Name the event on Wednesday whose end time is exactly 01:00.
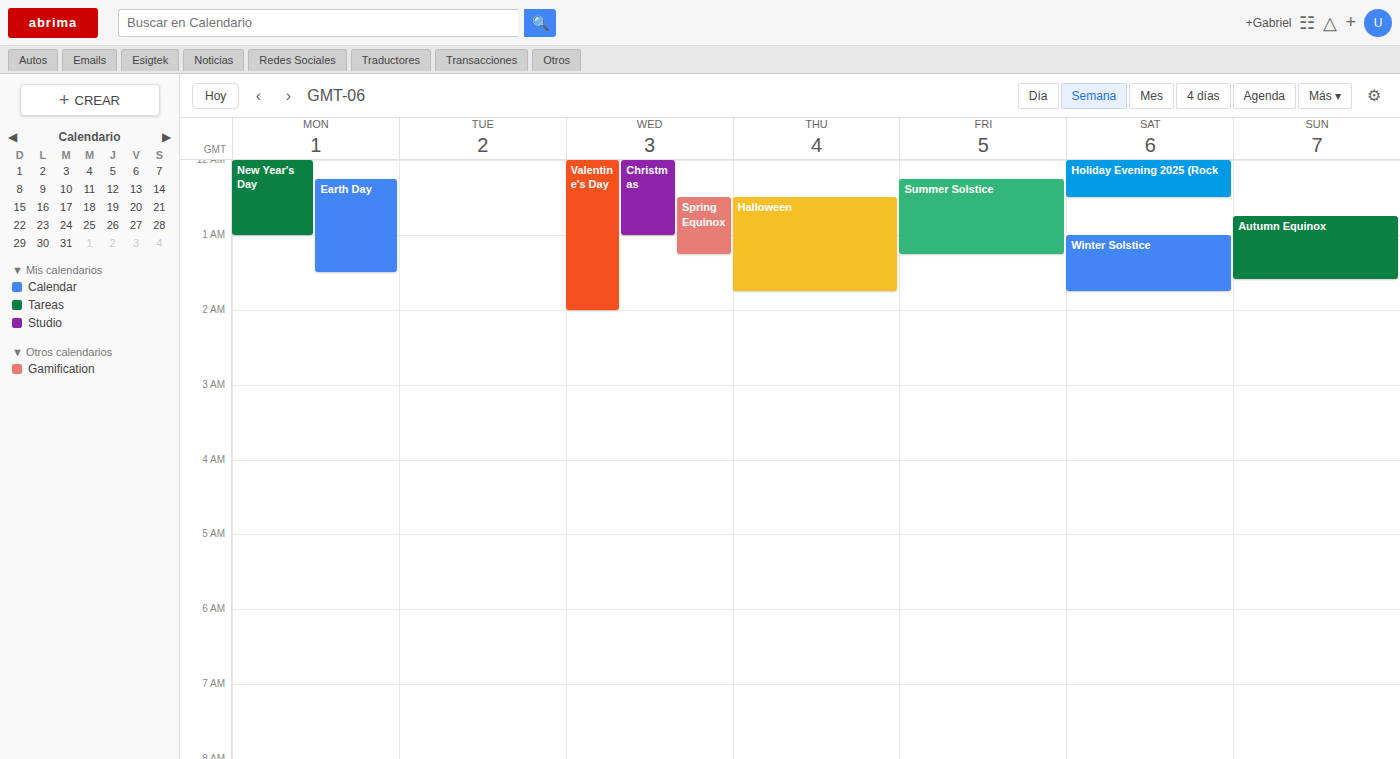
"Christmas"